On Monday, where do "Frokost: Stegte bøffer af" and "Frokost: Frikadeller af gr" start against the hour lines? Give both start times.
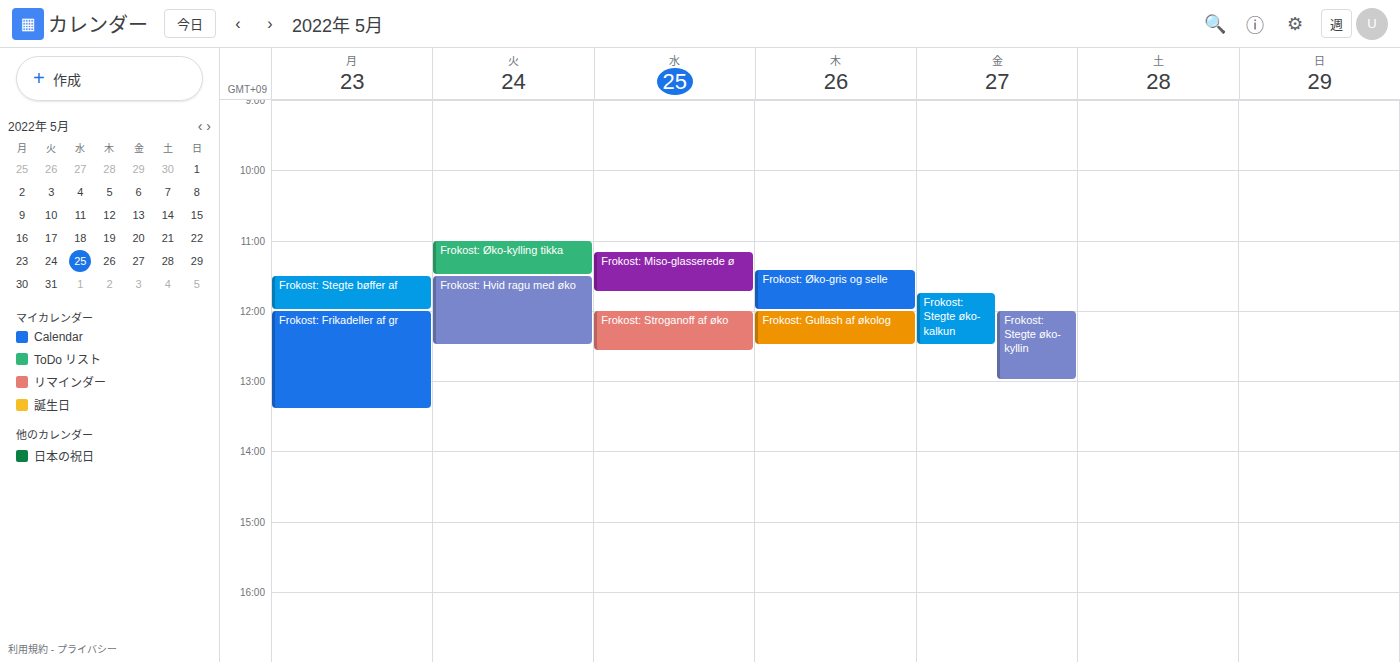
"Frokost: Stegte bøffer af": 11:30 AM, halfway between the 11 AM and 12 PM lines. "Frokost: Frikadeller af gr": 12:00 PM, exactly on the 12 PM line.